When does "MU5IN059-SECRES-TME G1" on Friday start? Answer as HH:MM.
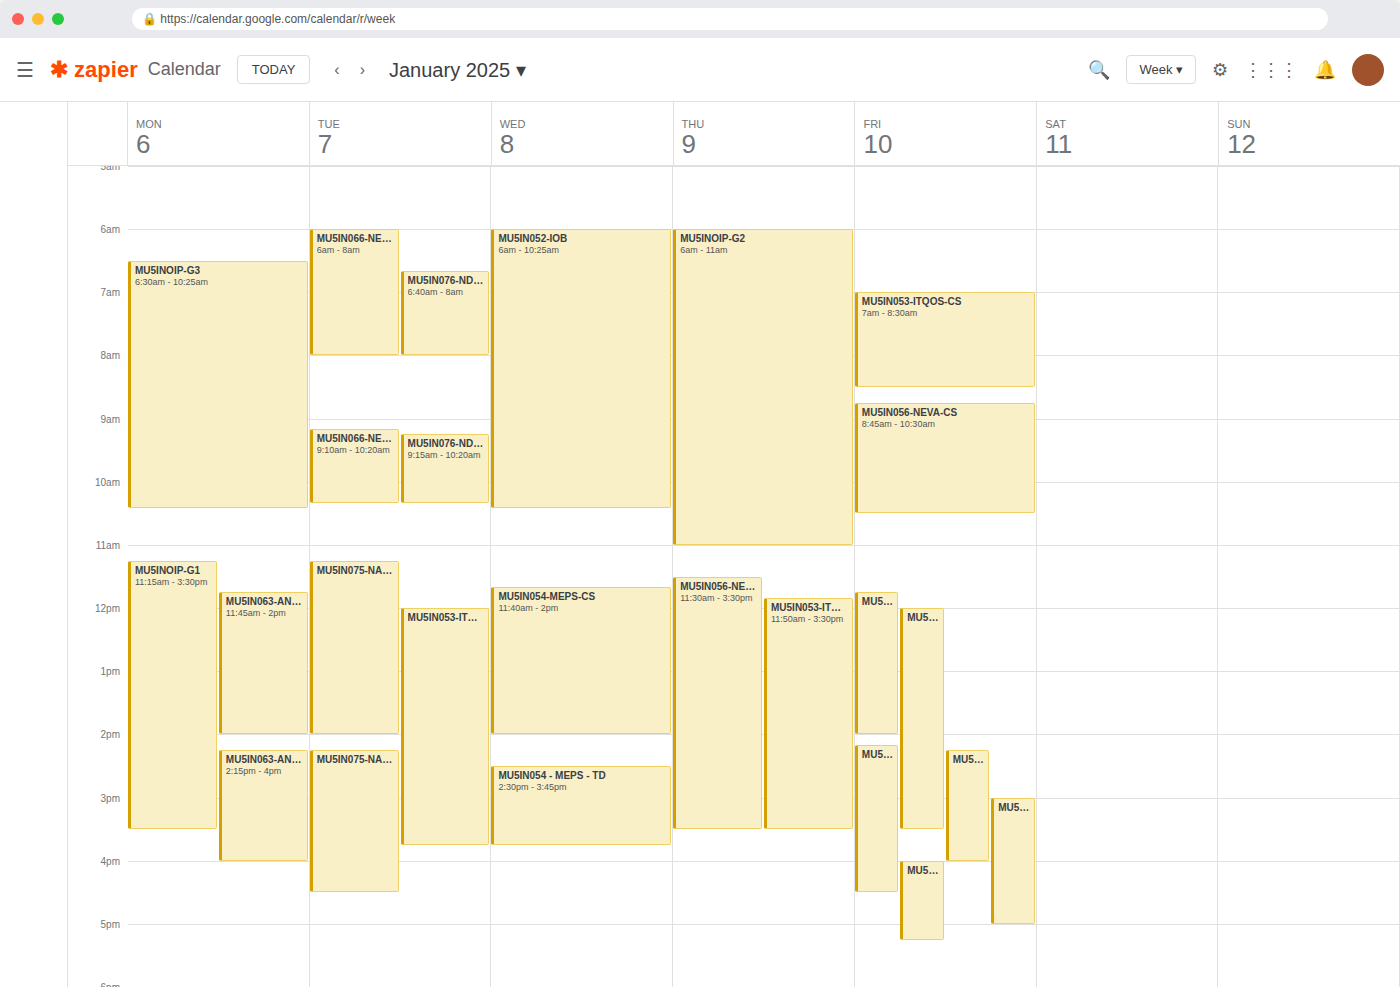
16:00